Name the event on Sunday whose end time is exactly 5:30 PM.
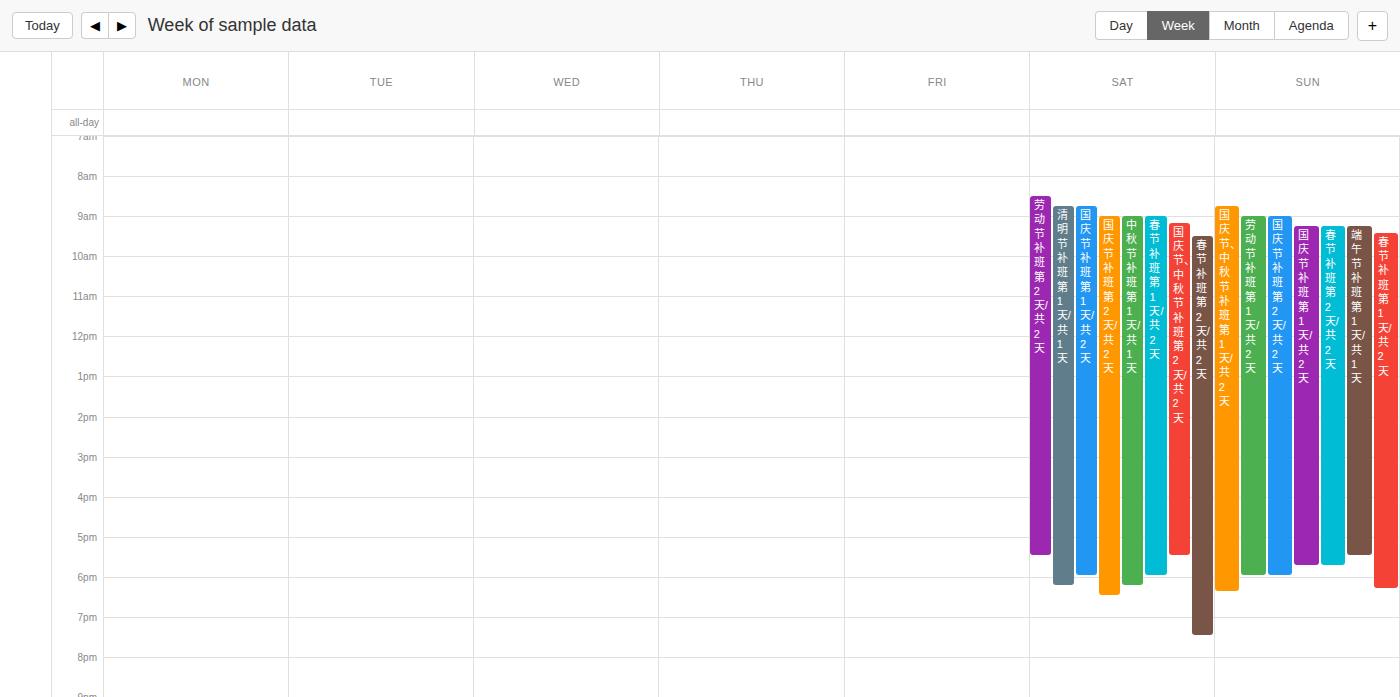
"端午节 补班 第1天/共1天"